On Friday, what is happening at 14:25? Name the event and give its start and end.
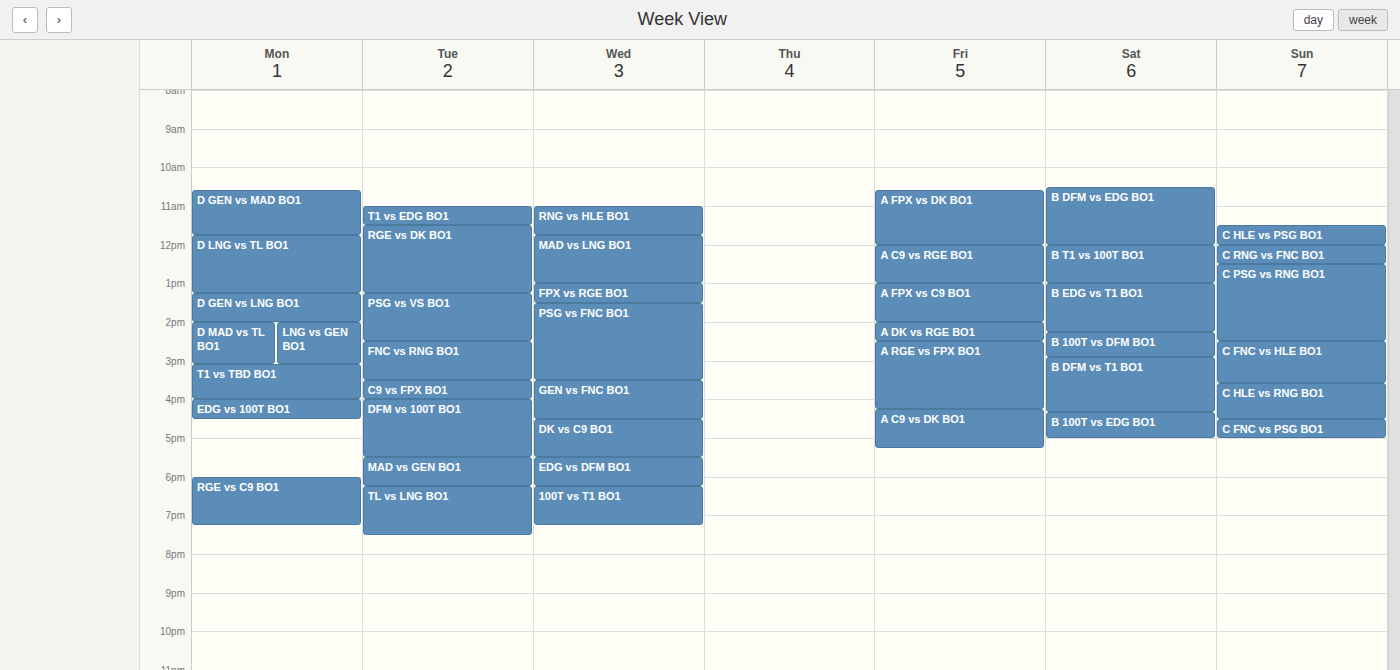
"A DK vs RGE BO1", 14:00 to 14:30